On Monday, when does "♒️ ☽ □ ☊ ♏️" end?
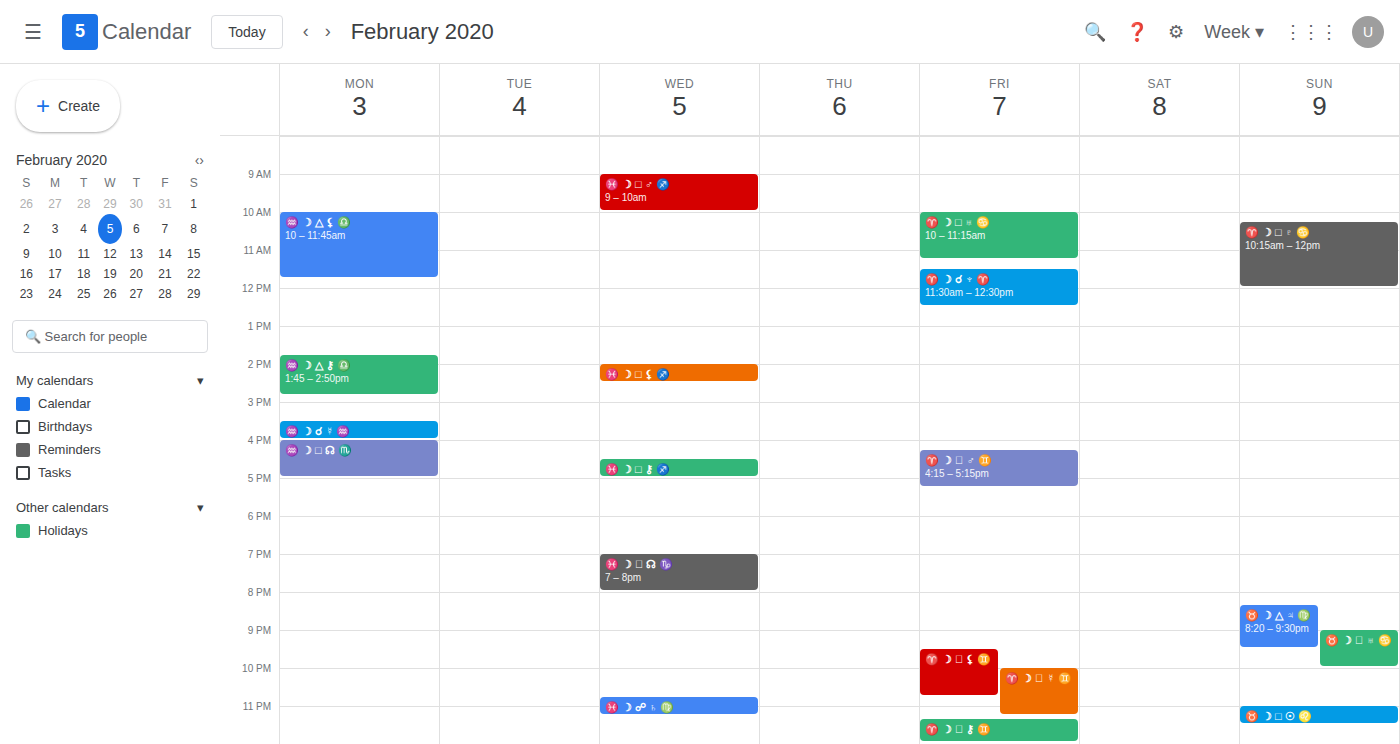
5:00 PM